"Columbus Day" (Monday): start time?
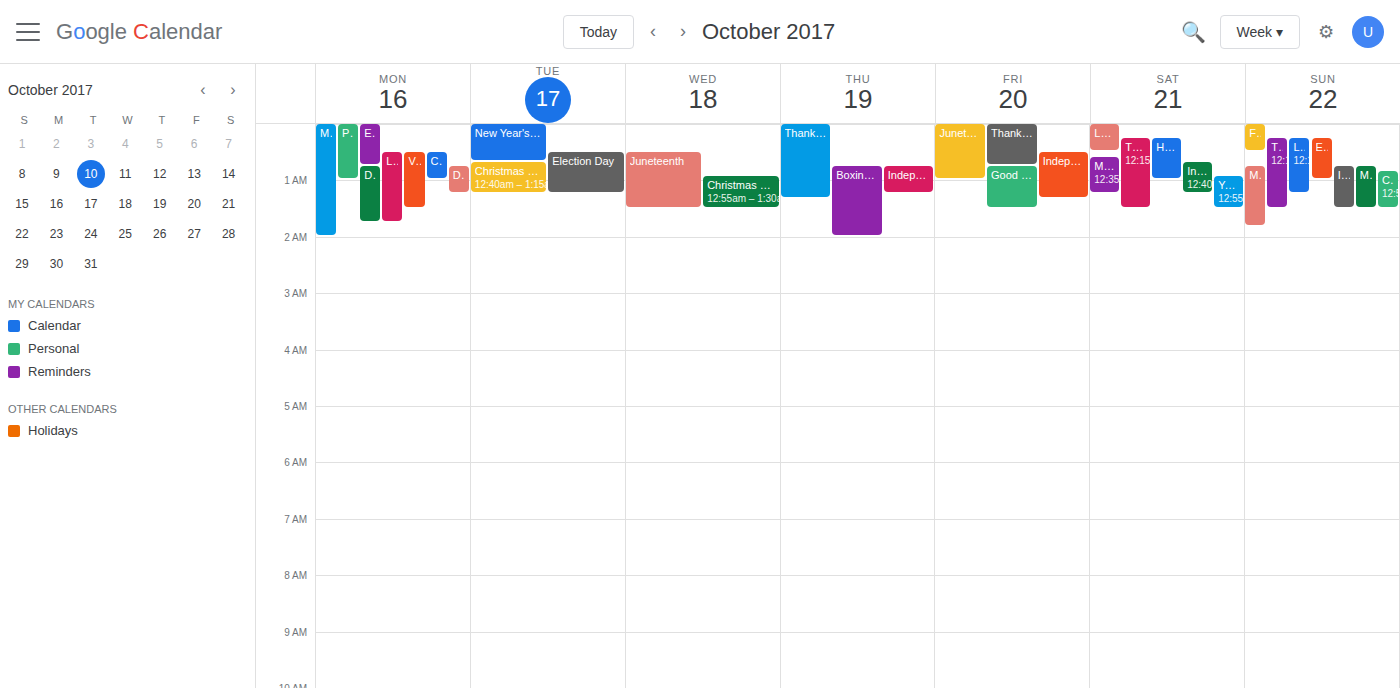
12:30 AM